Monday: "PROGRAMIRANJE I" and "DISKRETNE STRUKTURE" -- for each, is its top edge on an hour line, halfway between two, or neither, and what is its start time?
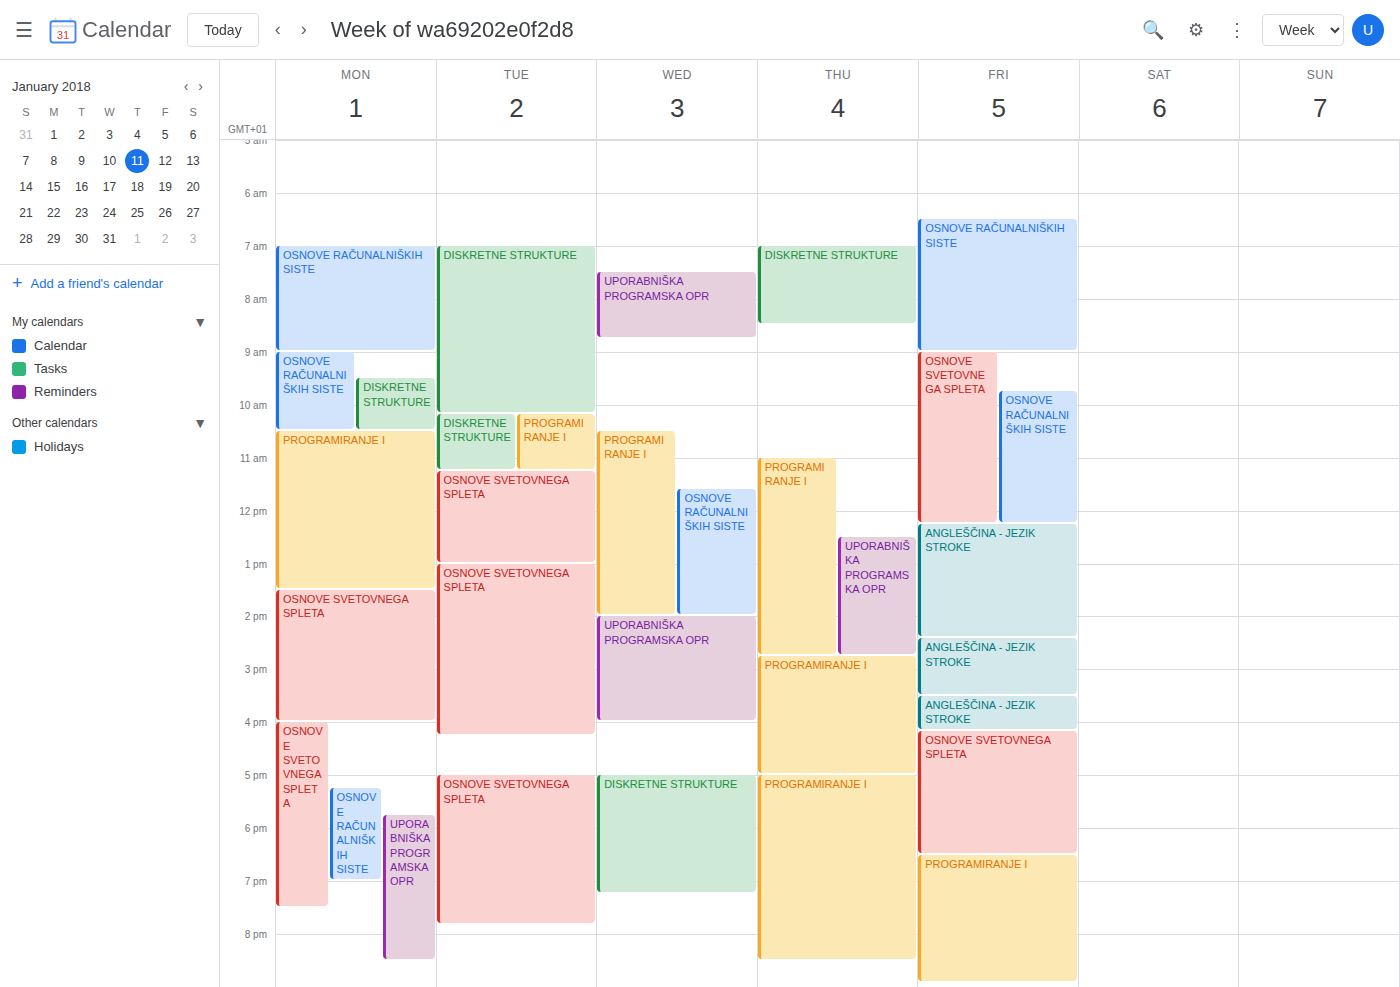
"PROGRAMIRANJE I": 10:30, halfway between the 10:00 and 11:00 lines. "DISKRETNE STRUKTURE": 09:30, halfway between the 09:00 and 10:00 lines.